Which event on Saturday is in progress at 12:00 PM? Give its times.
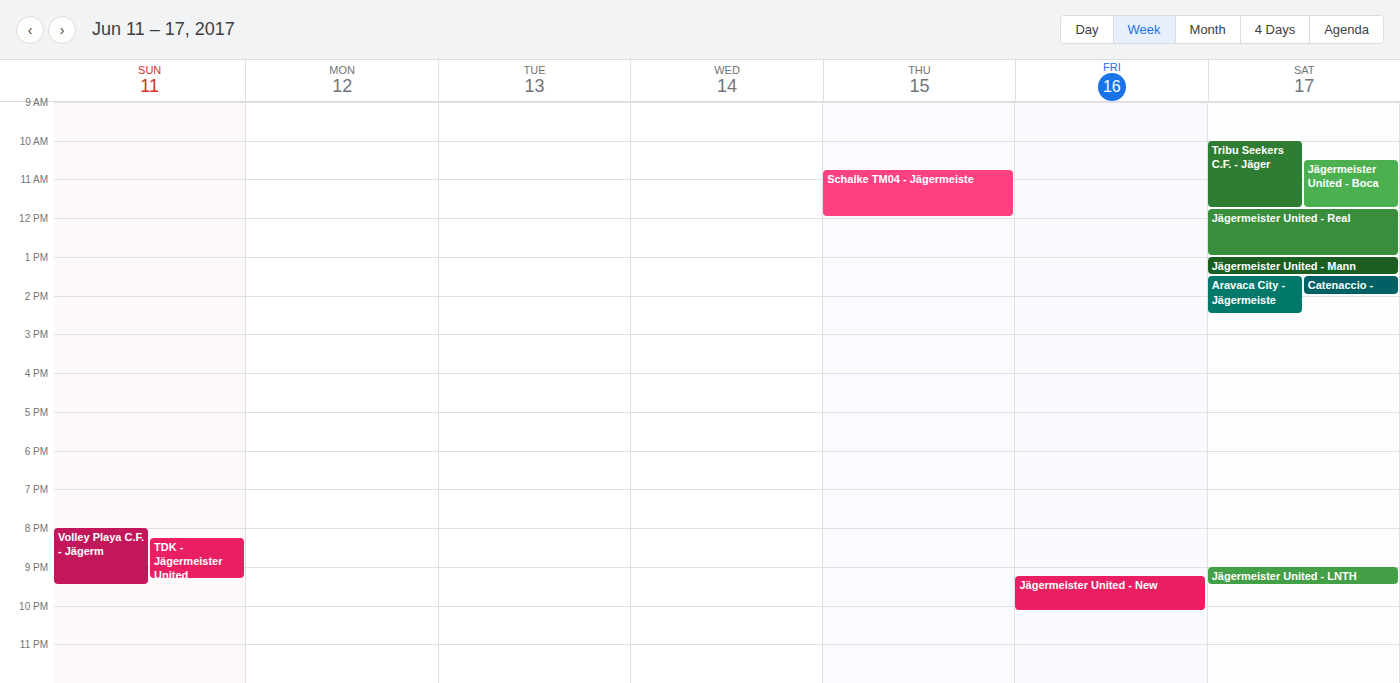
"Jägermeister United - Real", 11:45 AM to 1:00 PM